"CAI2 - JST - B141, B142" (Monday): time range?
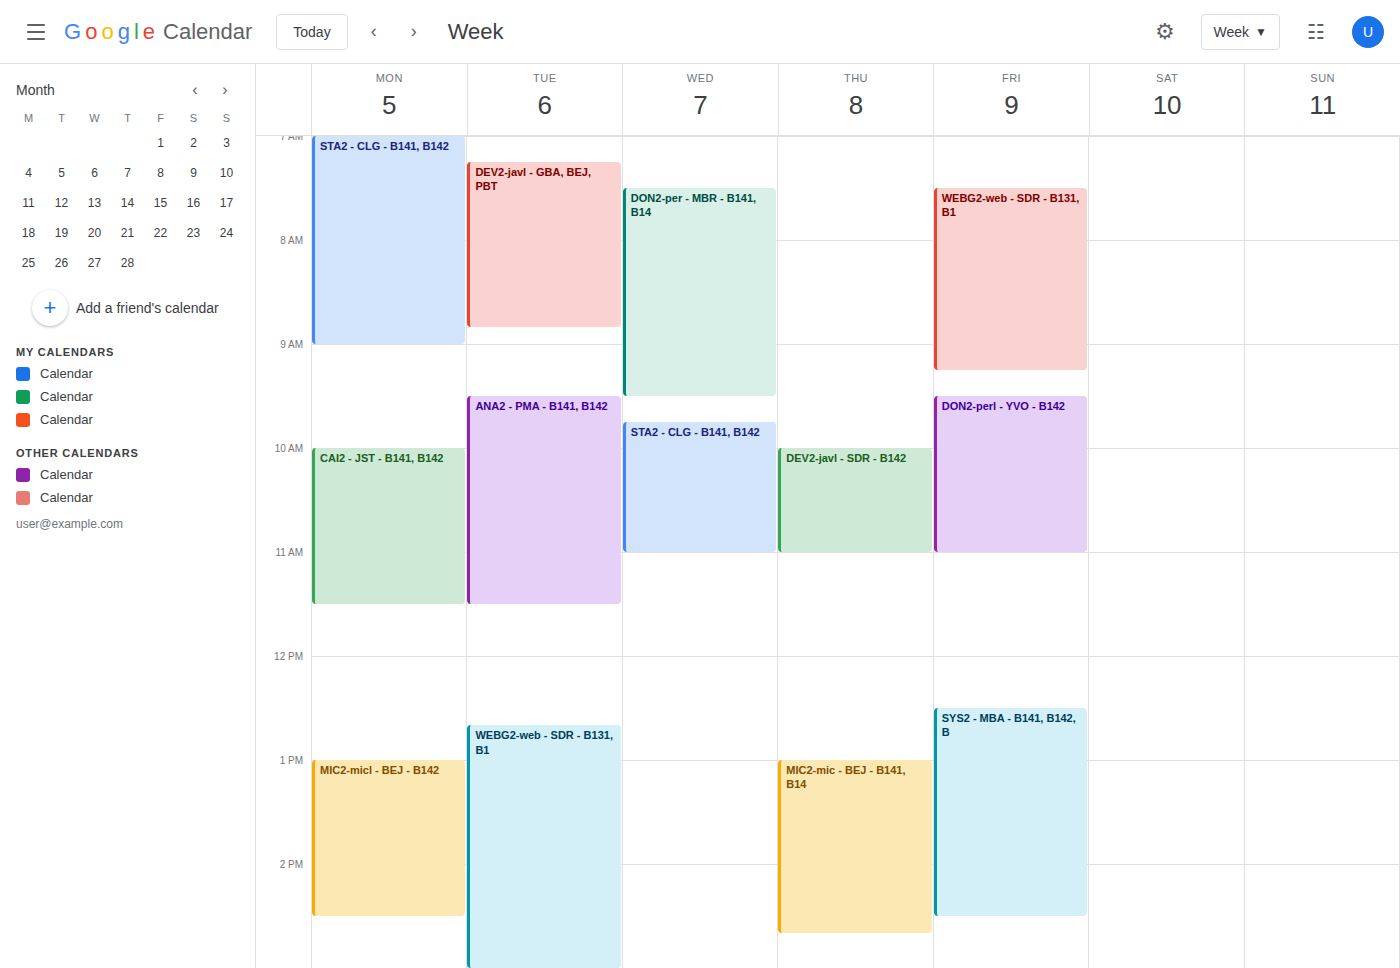
10:00 AM to 11:30 AM